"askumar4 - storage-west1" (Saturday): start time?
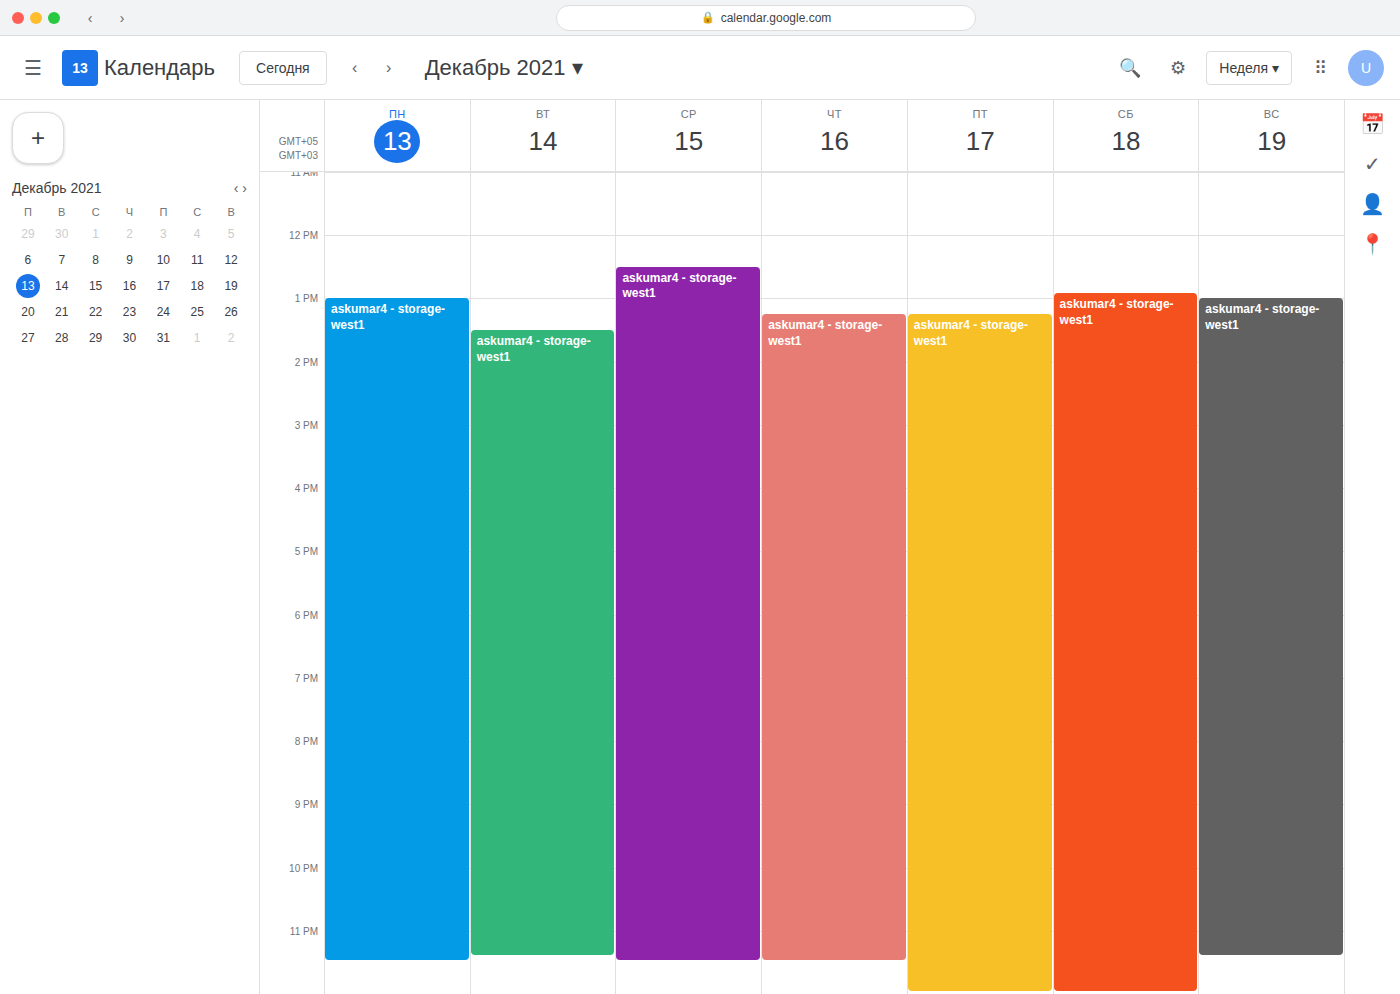
12:55 PM